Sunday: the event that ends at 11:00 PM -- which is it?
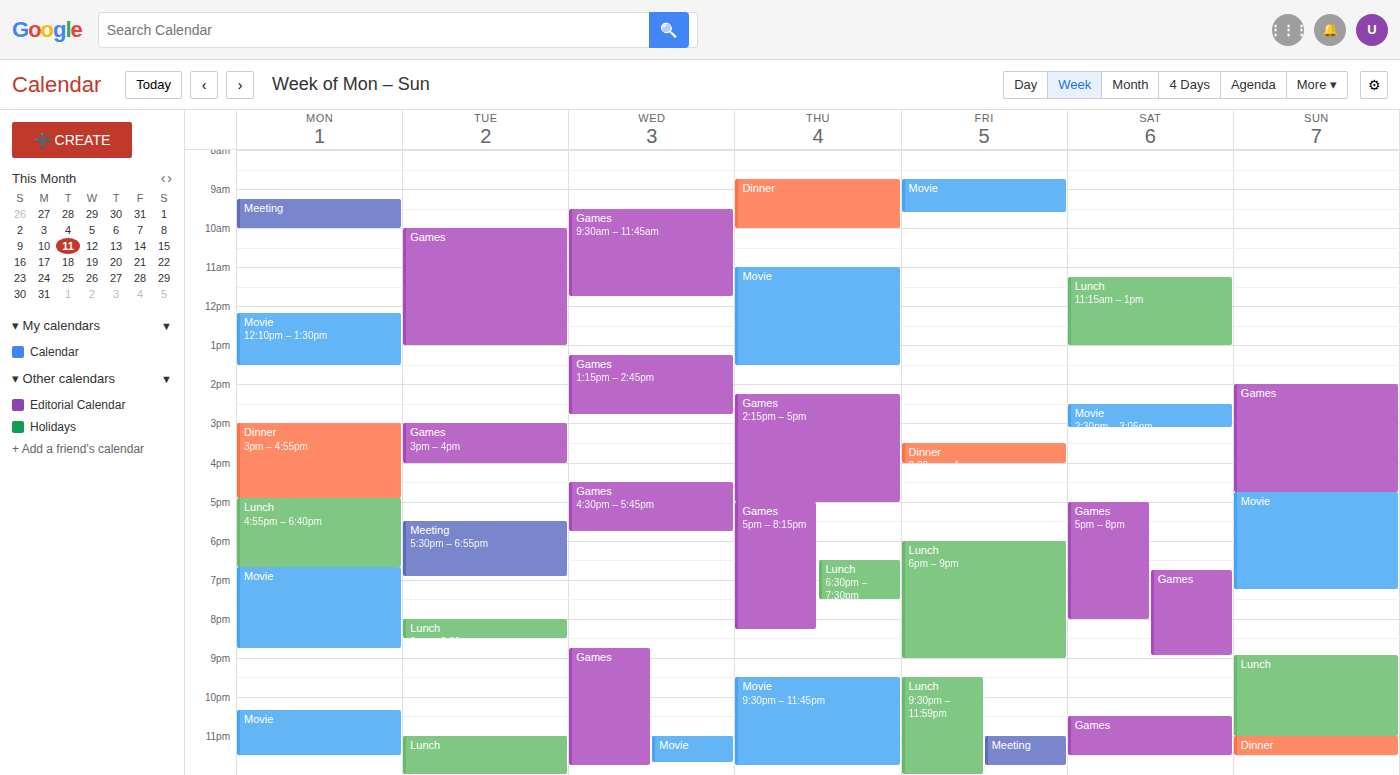
"Lunch"